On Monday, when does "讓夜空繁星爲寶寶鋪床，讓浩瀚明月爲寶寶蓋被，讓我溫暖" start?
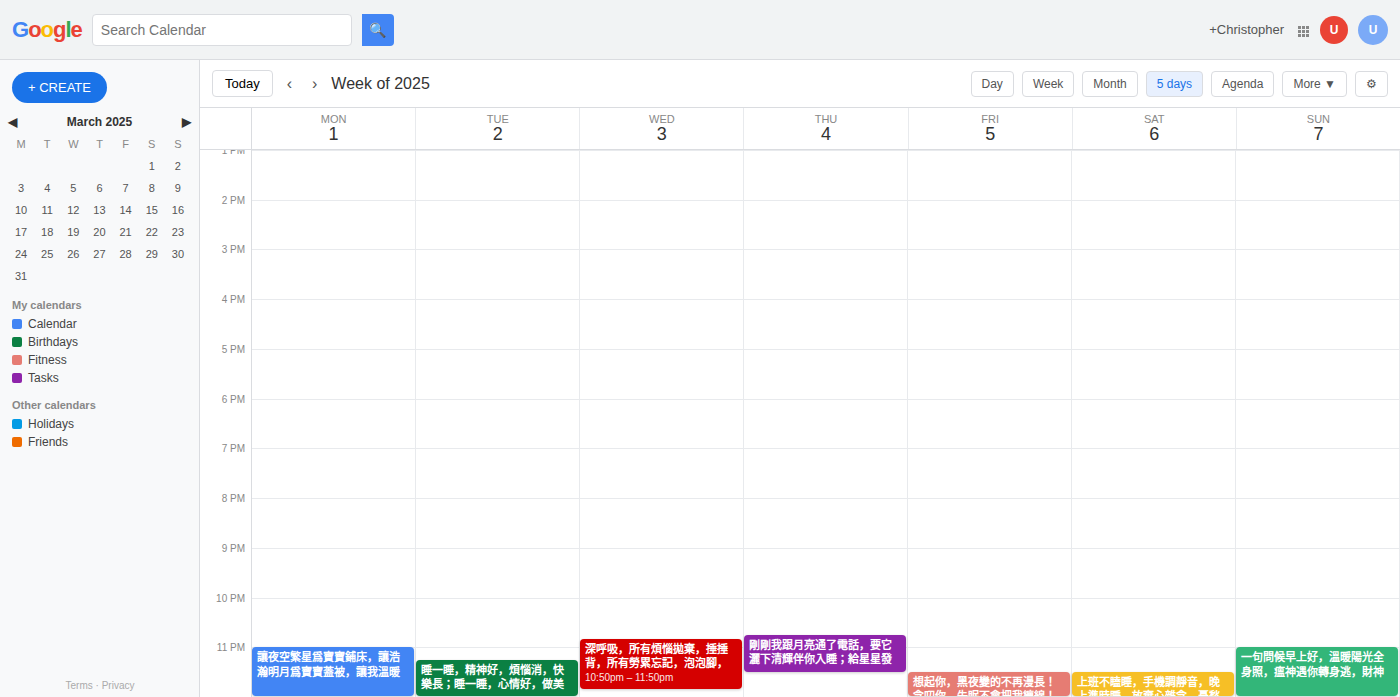
11:00 PM